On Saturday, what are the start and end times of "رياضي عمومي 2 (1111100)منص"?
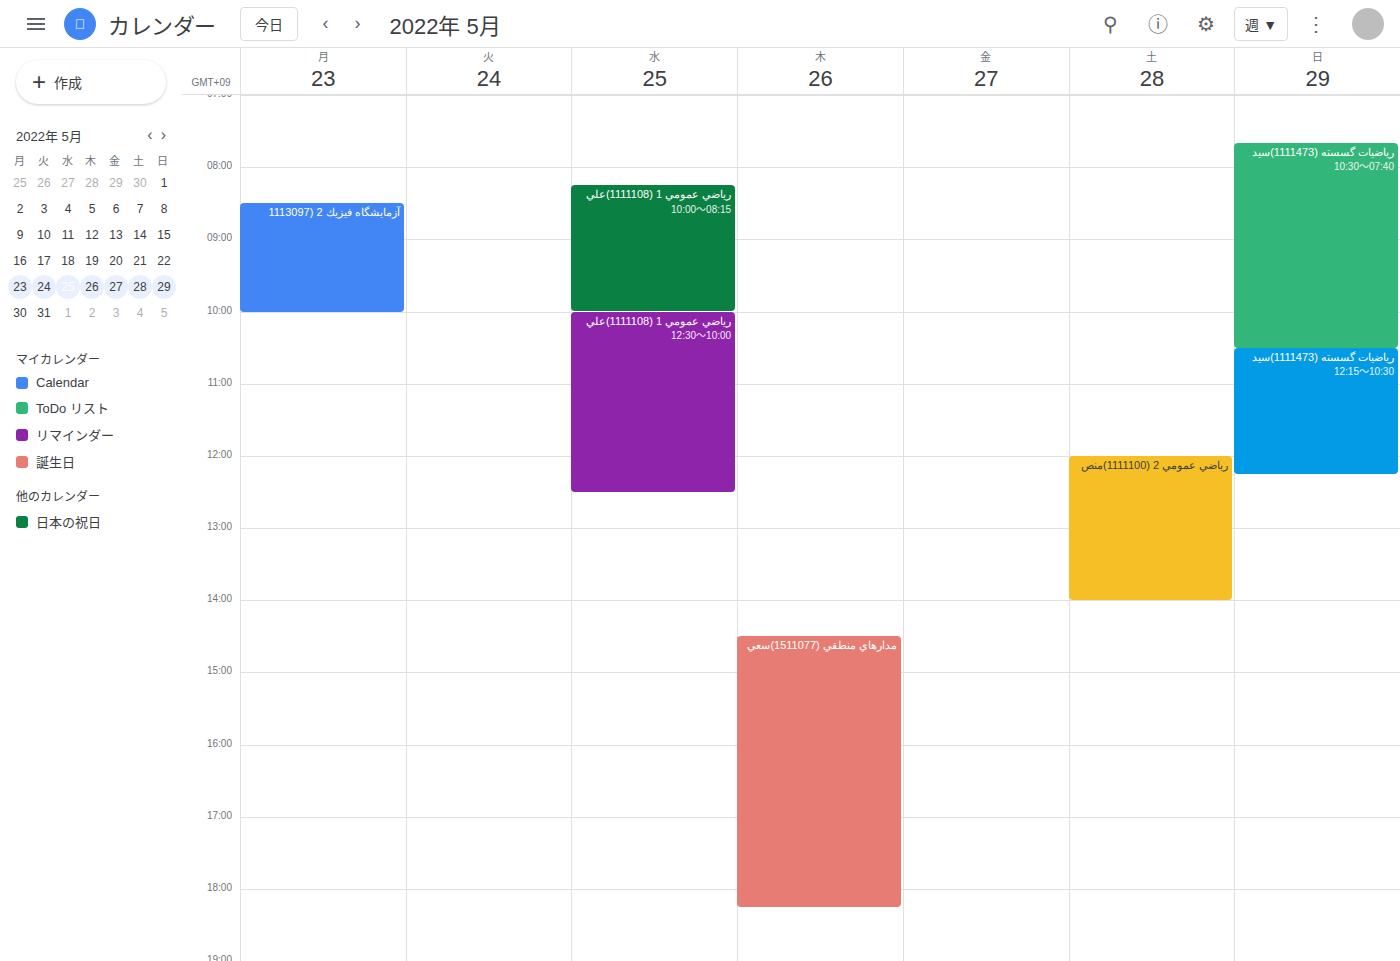
12:00 to 14:00